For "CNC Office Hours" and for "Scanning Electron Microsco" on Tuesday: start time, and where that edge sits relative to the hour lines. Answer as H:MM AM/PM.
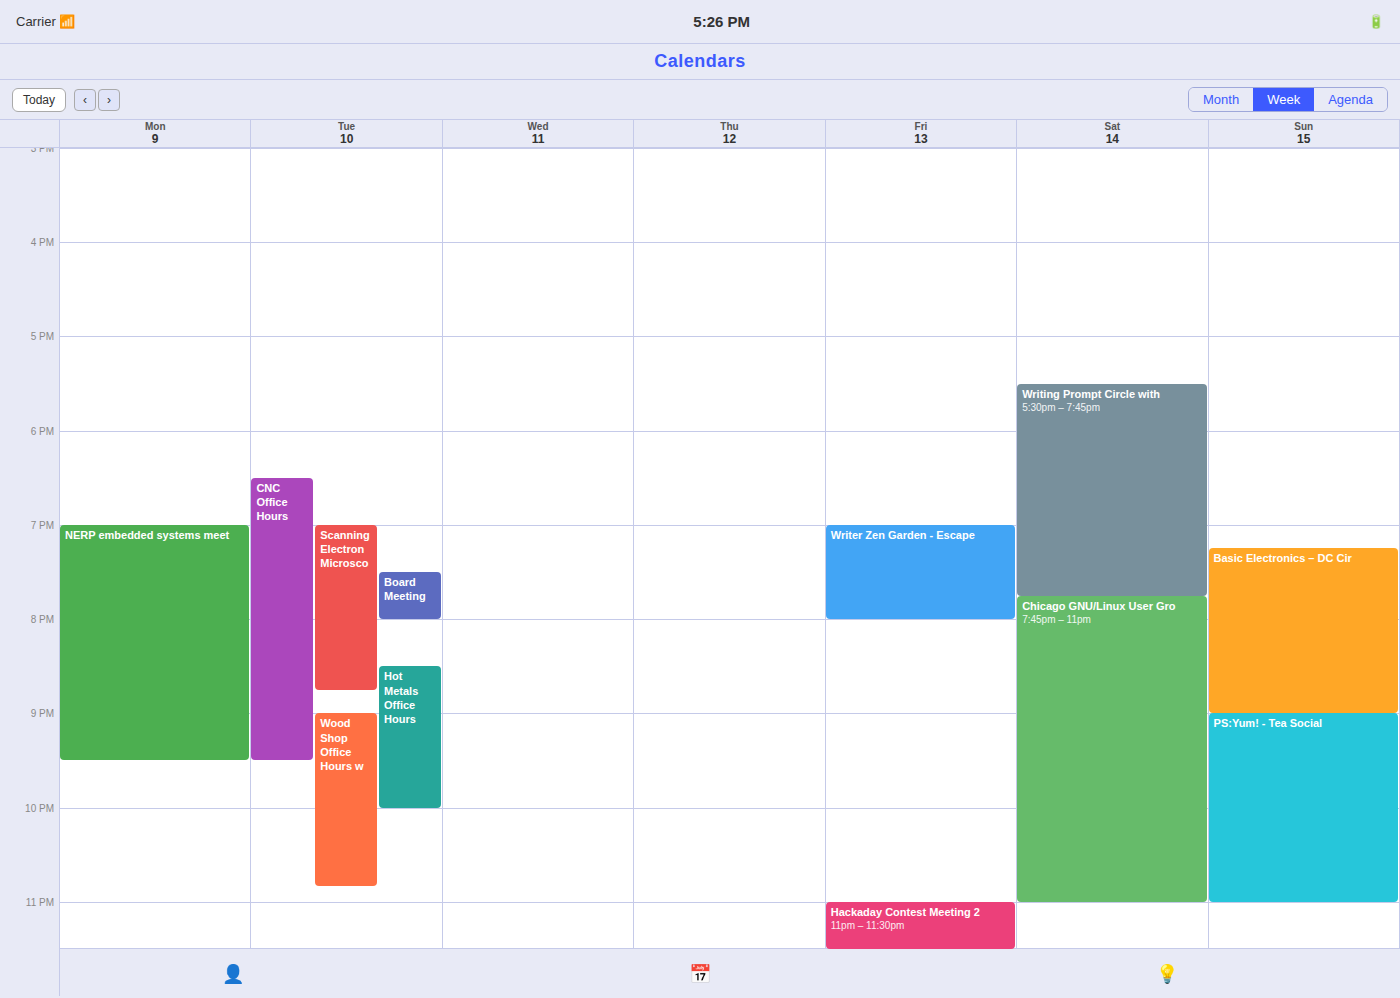
"CNC Office Hours": 6:30 PM, halfway between the 6 PM and 7 PM lines. "Scanning Electron Microsco": 7:00 PM, exactly on the 7 PM line.